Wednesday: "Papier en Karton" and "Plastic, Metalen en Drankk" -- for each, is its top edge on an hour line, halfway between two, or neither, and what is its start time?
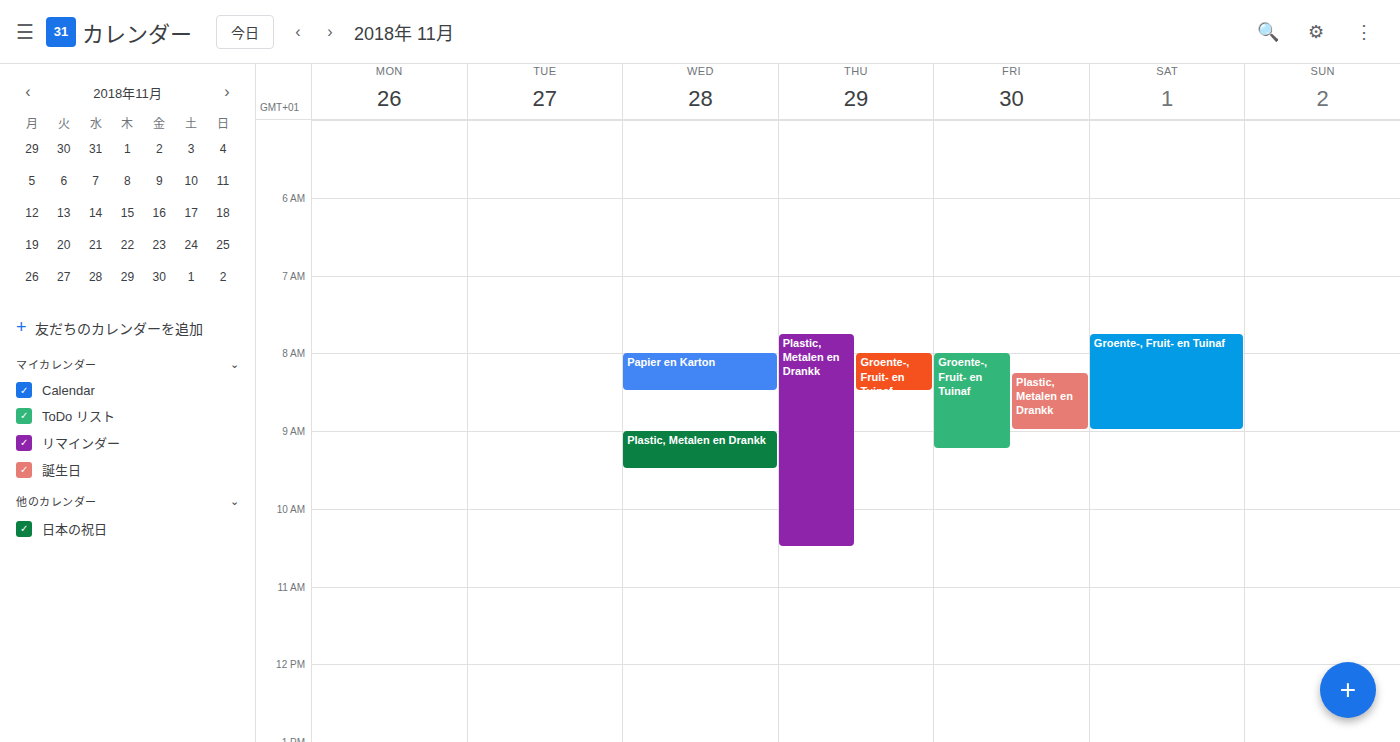
"Papier en Karton": 8:00 AM, exactly on the 8 AM line. "Plastic, Metalen en Drankk": 9:00 AM, exactly on the 9 AM line.